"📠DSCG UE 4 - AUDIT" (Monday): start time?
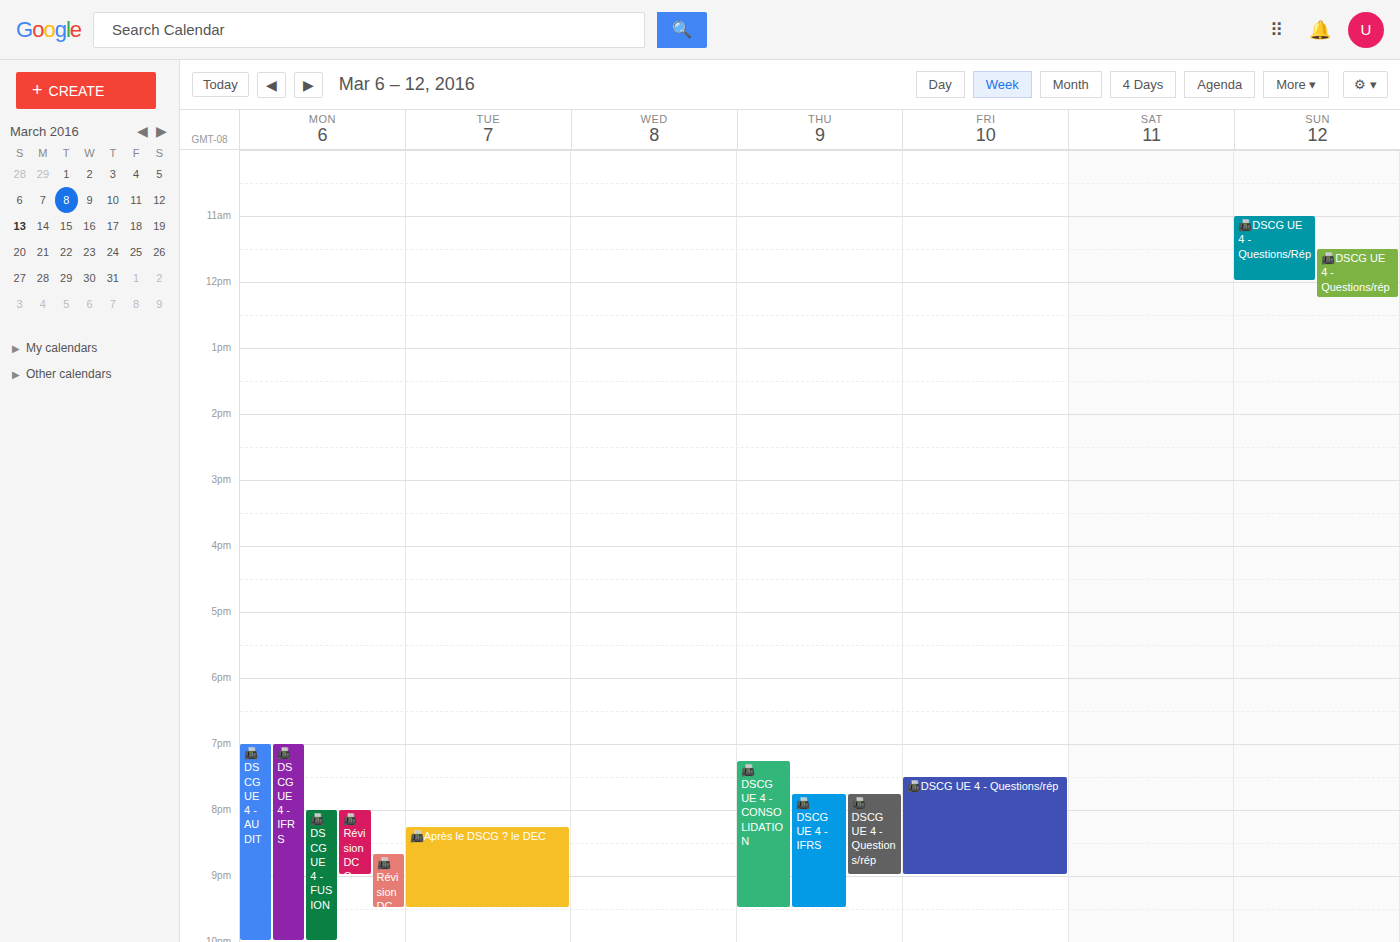
7:00 PM